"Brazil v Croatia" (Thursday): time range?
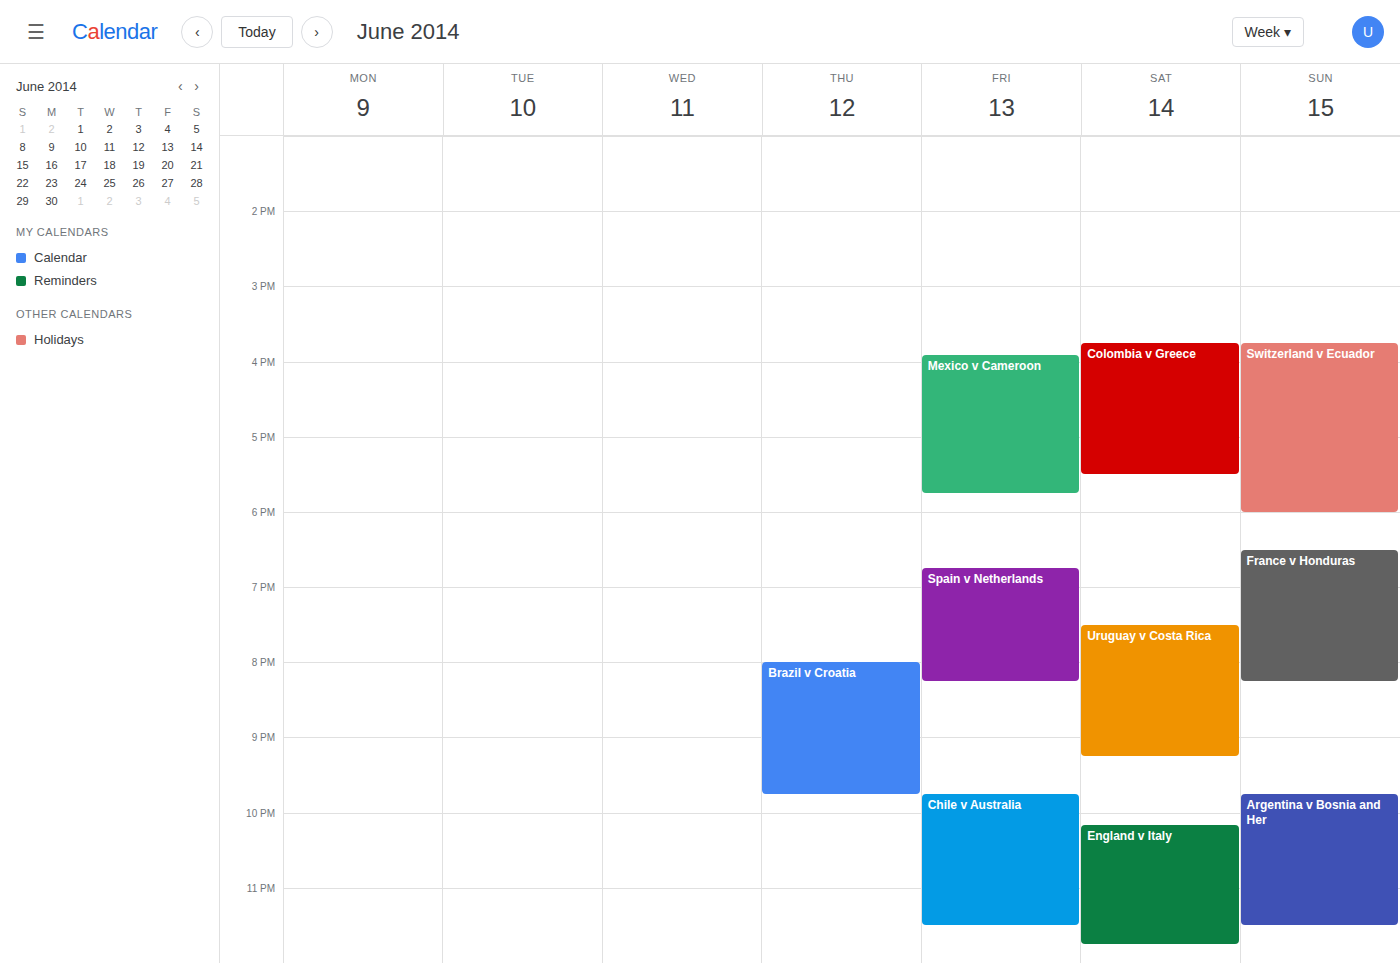
20:00 to 21:45